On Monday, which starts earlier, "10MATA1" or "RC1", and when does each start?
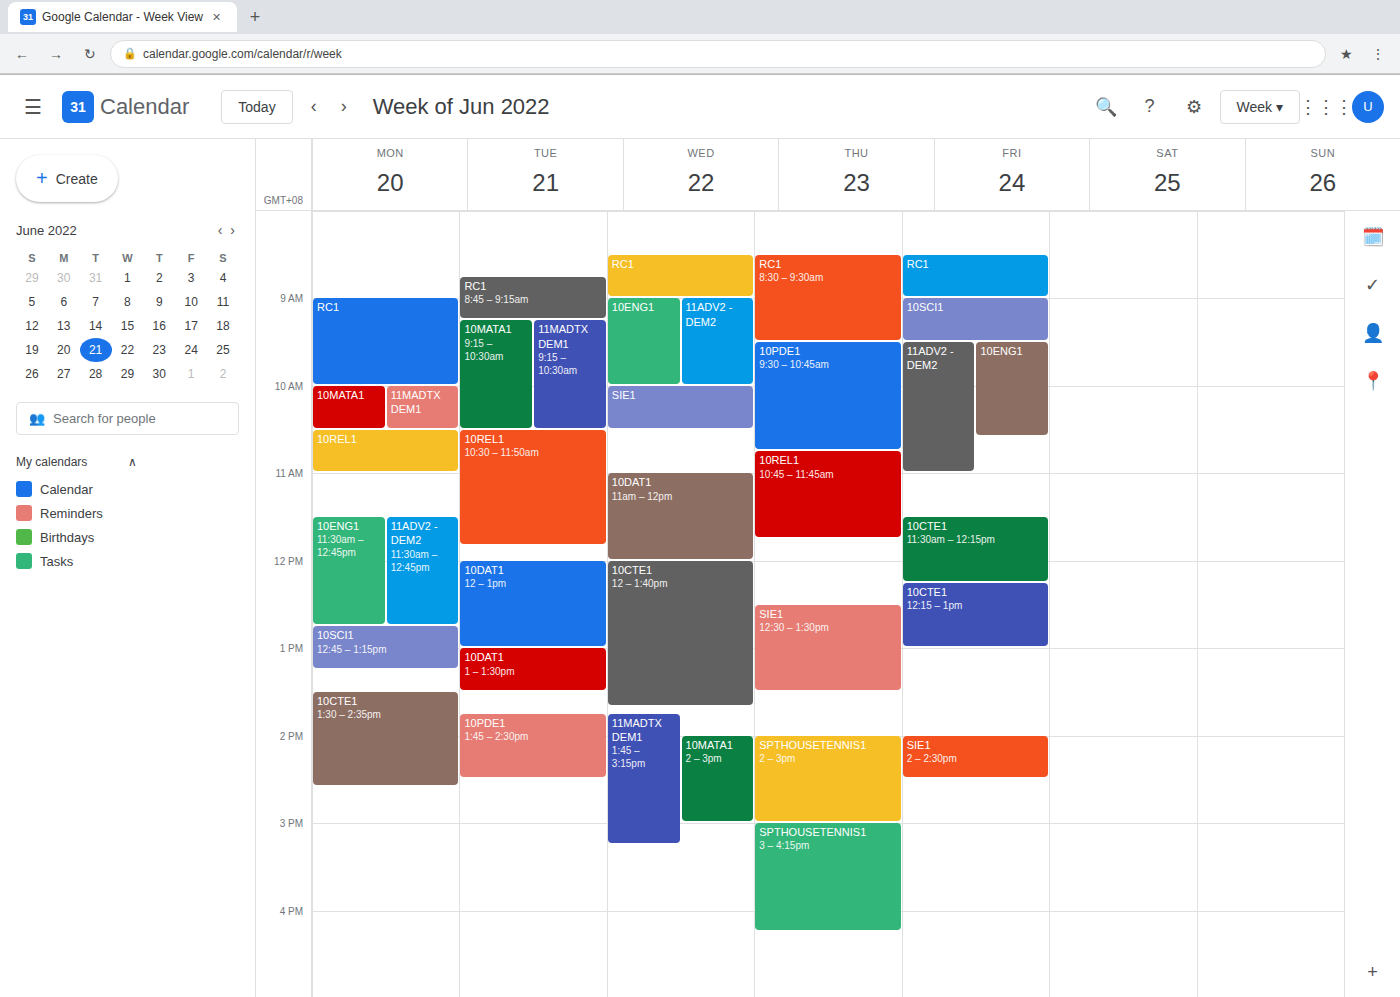
"RC1" 9:00 AM; "10MATA1" 10:00 AM.